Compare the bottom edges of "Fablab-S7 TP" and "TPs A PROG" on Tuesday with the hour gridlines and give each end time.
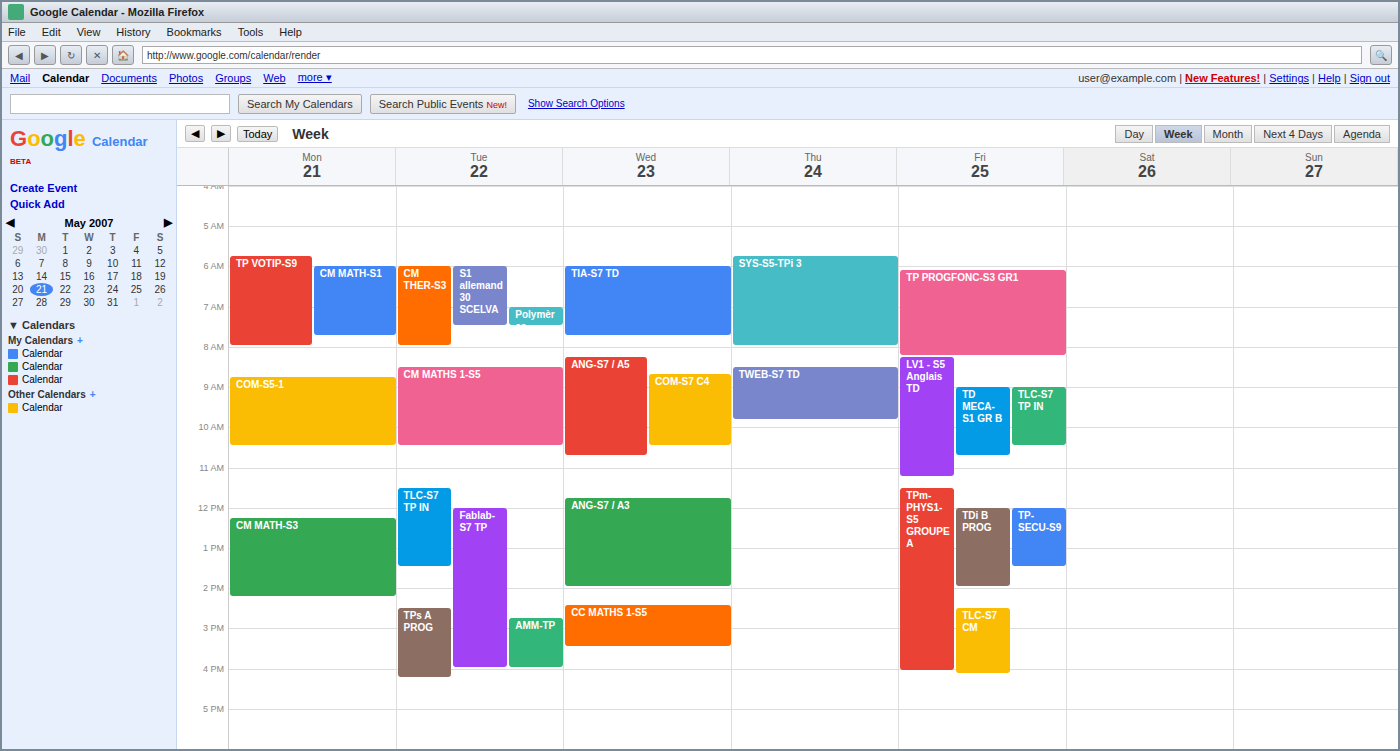
"Fablab-S7 TP": 4:00 PM, exactly on the 4 PM line. "TPs A PROG": 4:15 PM, neither: a quarter of the way from the 4 PM line to the 5 PM line.